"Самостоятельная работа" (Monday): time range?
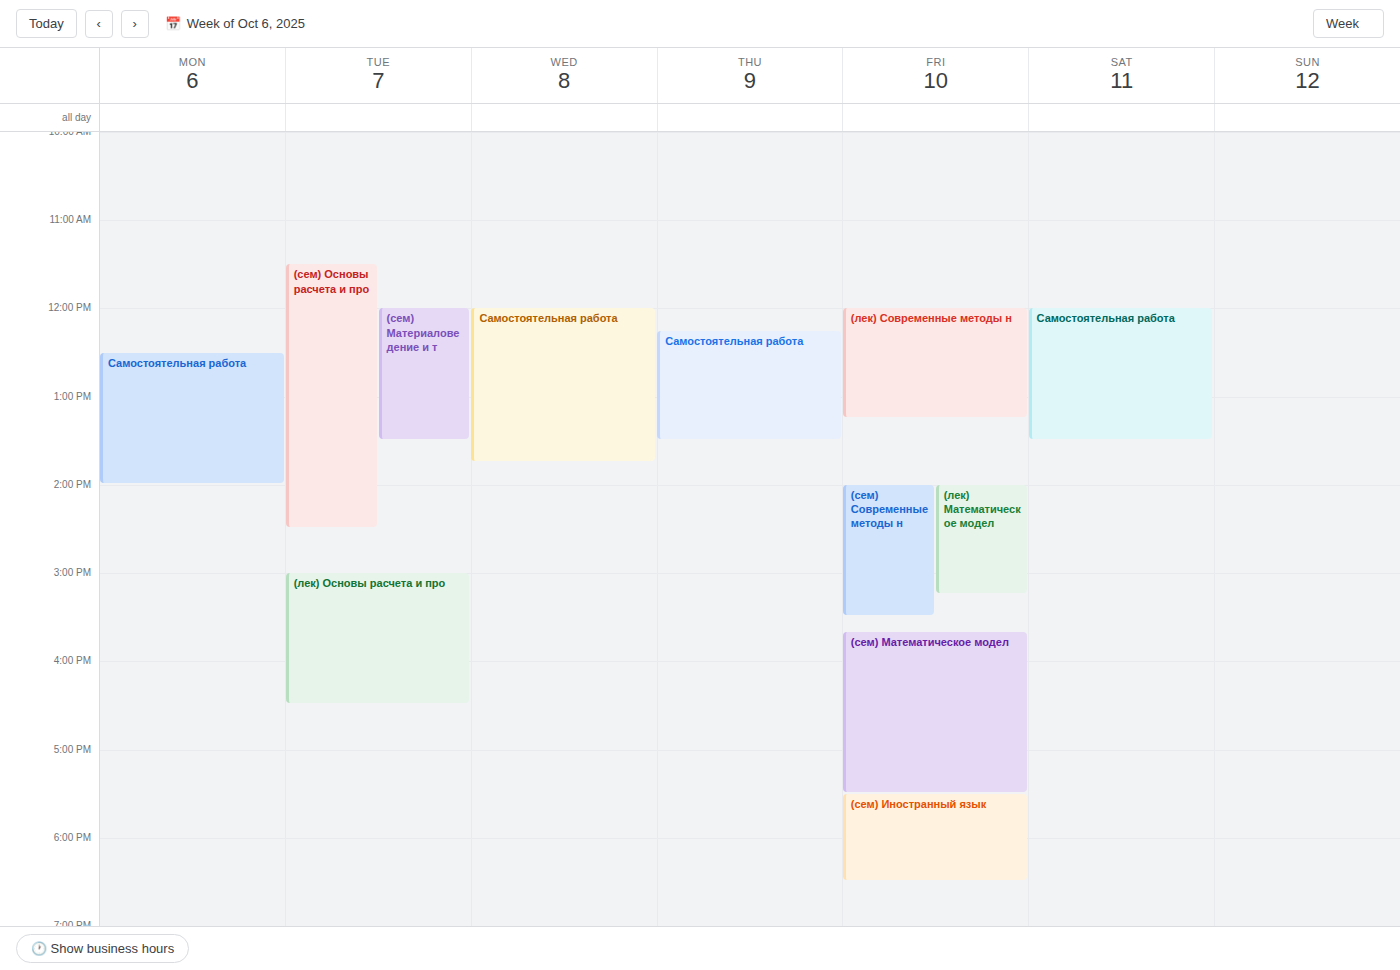
12:30 to 14:00